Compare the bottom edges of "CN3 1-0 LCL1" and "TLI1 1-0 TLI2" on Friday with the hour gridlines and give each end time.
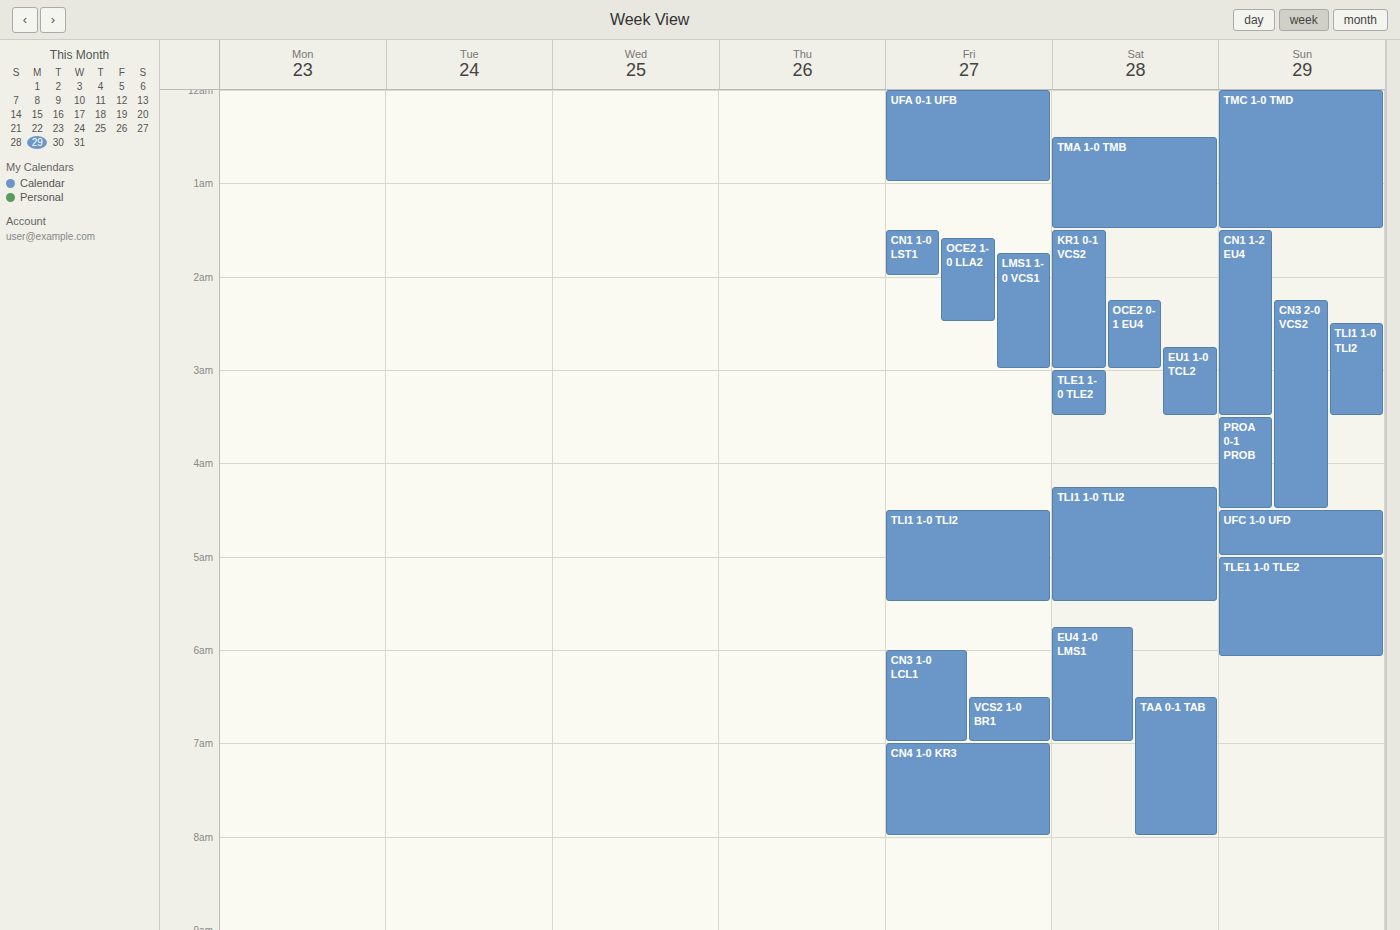
"CN3 1-0 LCL1": 7:00 AM, exactly on the 7 AM line. "TLI1 1-0 TLI2": 5:30 AM, halfway between the 5 AM and 6 AM lines.